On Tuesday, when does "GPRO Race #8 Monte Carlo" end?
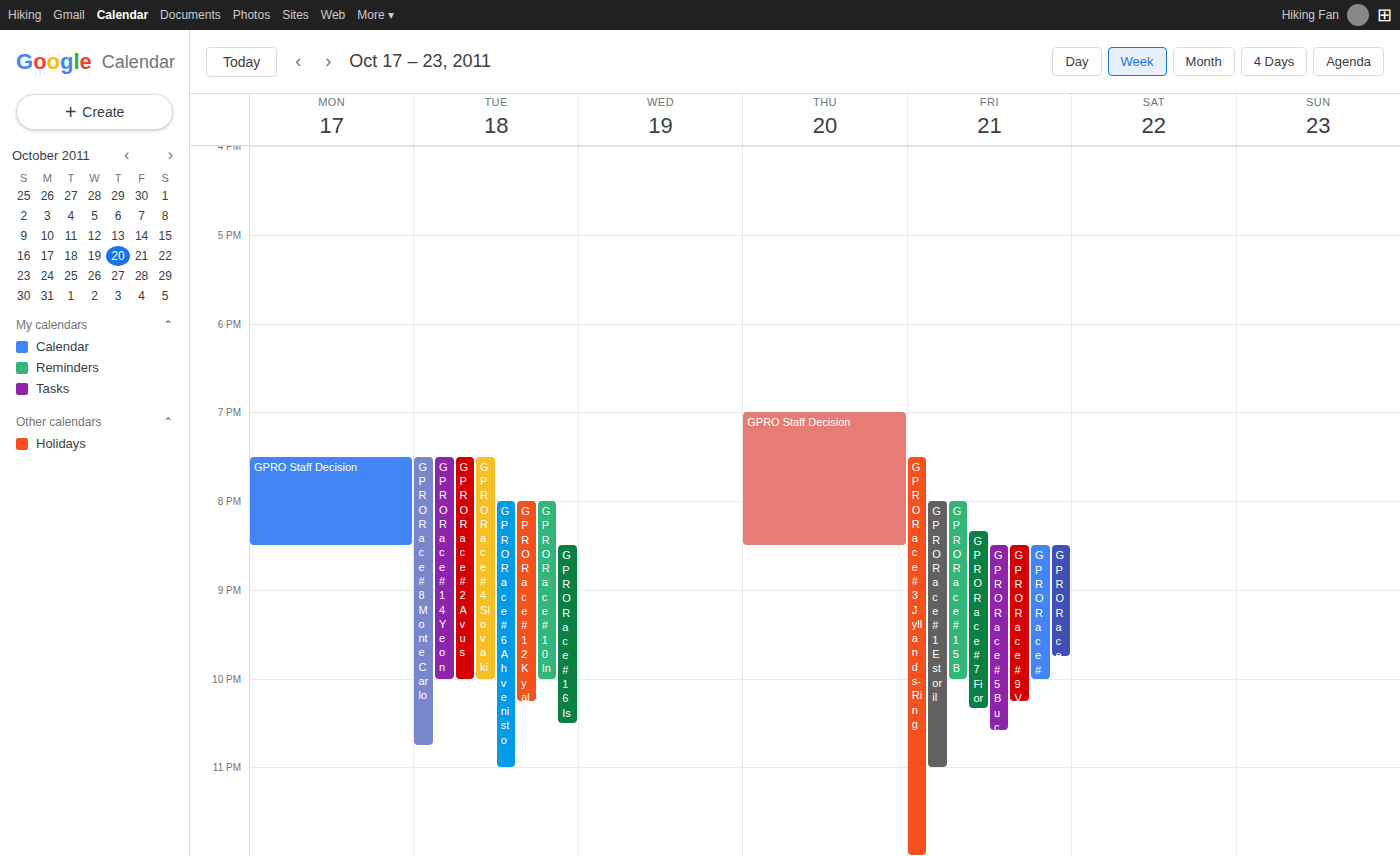
10:45 PM